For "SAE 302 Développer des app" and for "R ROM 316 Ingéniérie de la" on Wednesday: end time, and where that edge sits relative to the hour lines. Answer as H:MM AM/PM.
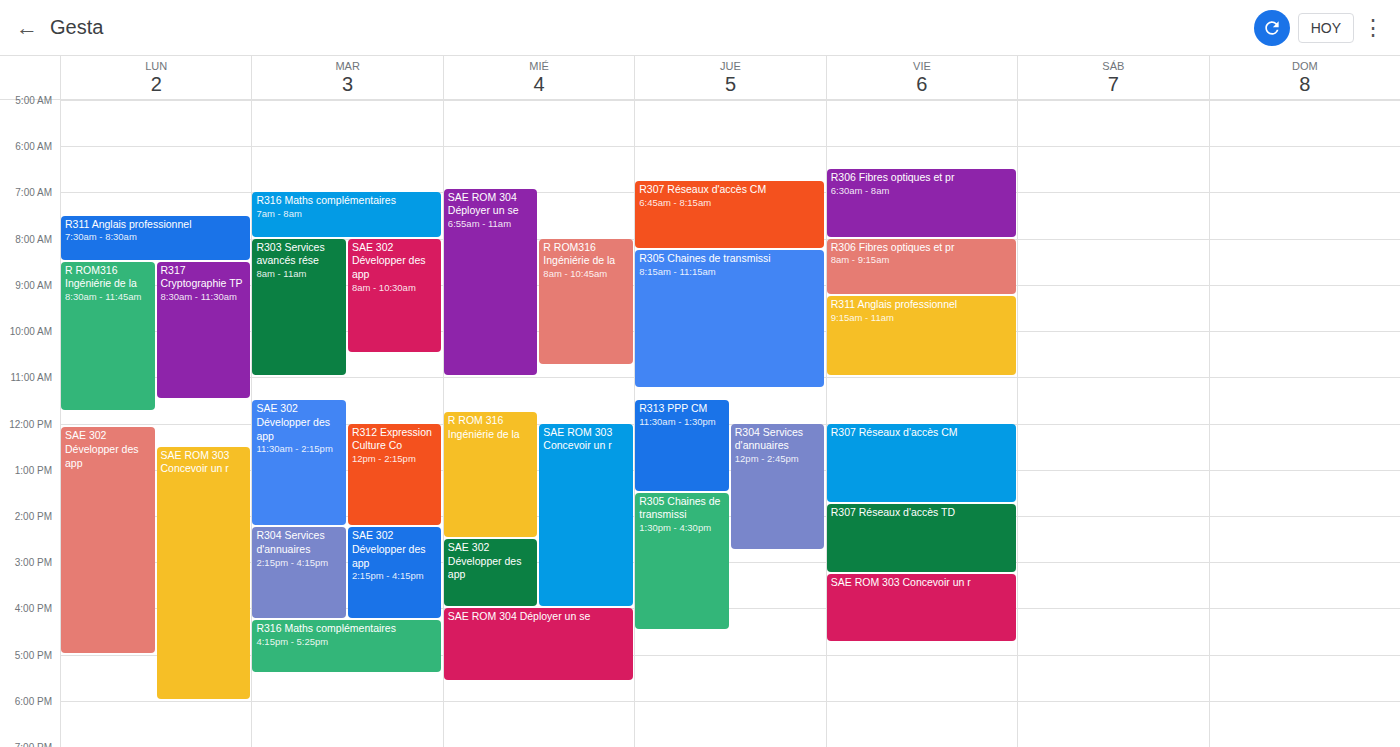
"SAE 302 Développer des app": 4:00 PM, exactly on the 4 PM line. "R ROM 316 Ingéniérie de la": 2:30 PM, halfway between the 2 PM and 3 PM lines.